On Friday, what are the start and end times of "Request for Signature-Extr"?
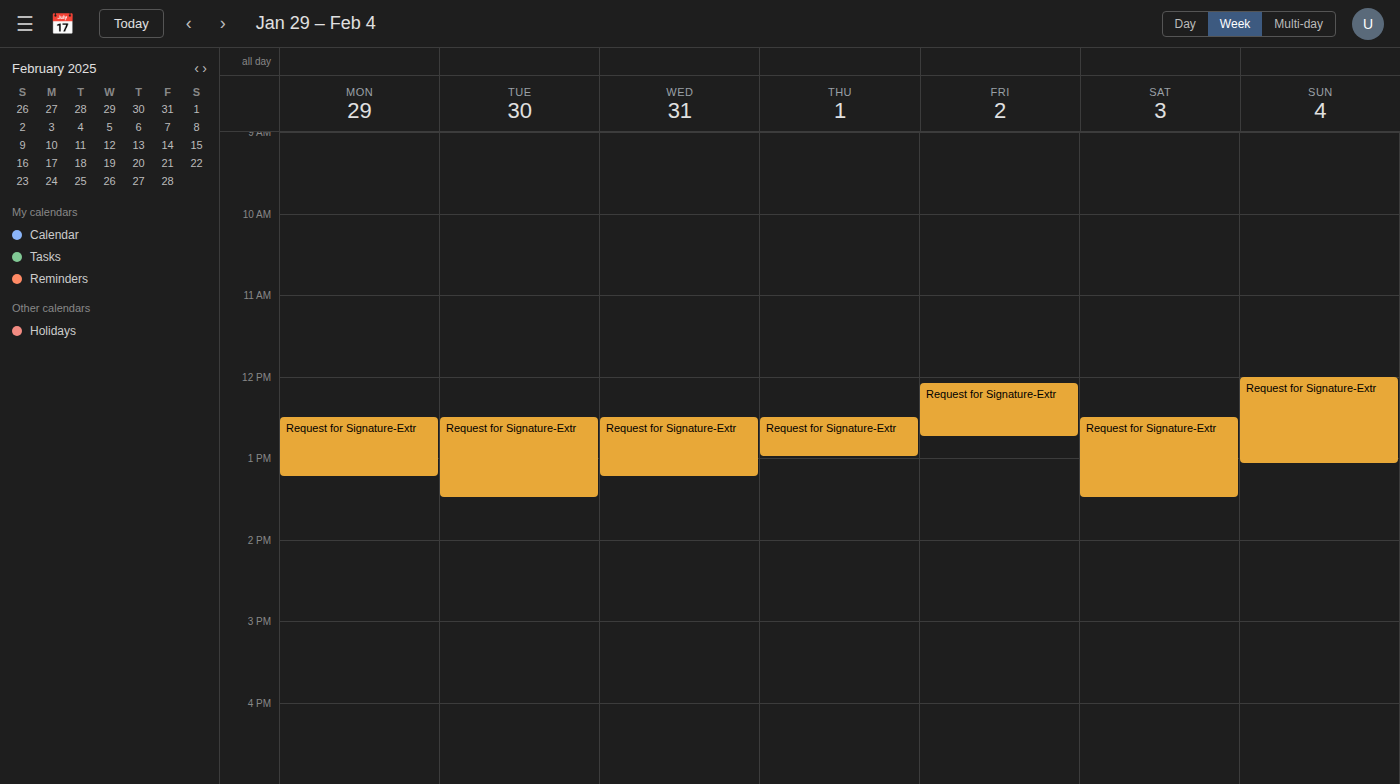
12:05 PM to 12:45 PM